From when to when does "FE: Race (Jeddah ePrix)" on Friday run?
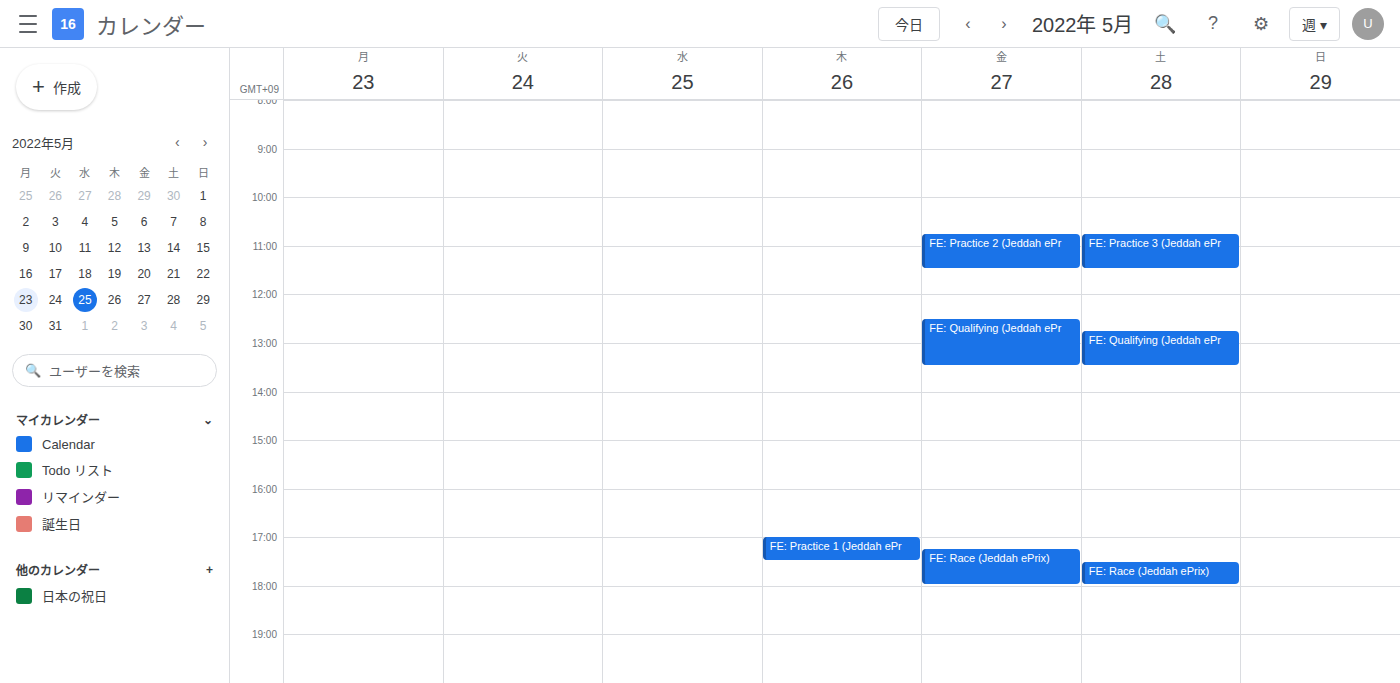
5:15 PM to 6:00 PM